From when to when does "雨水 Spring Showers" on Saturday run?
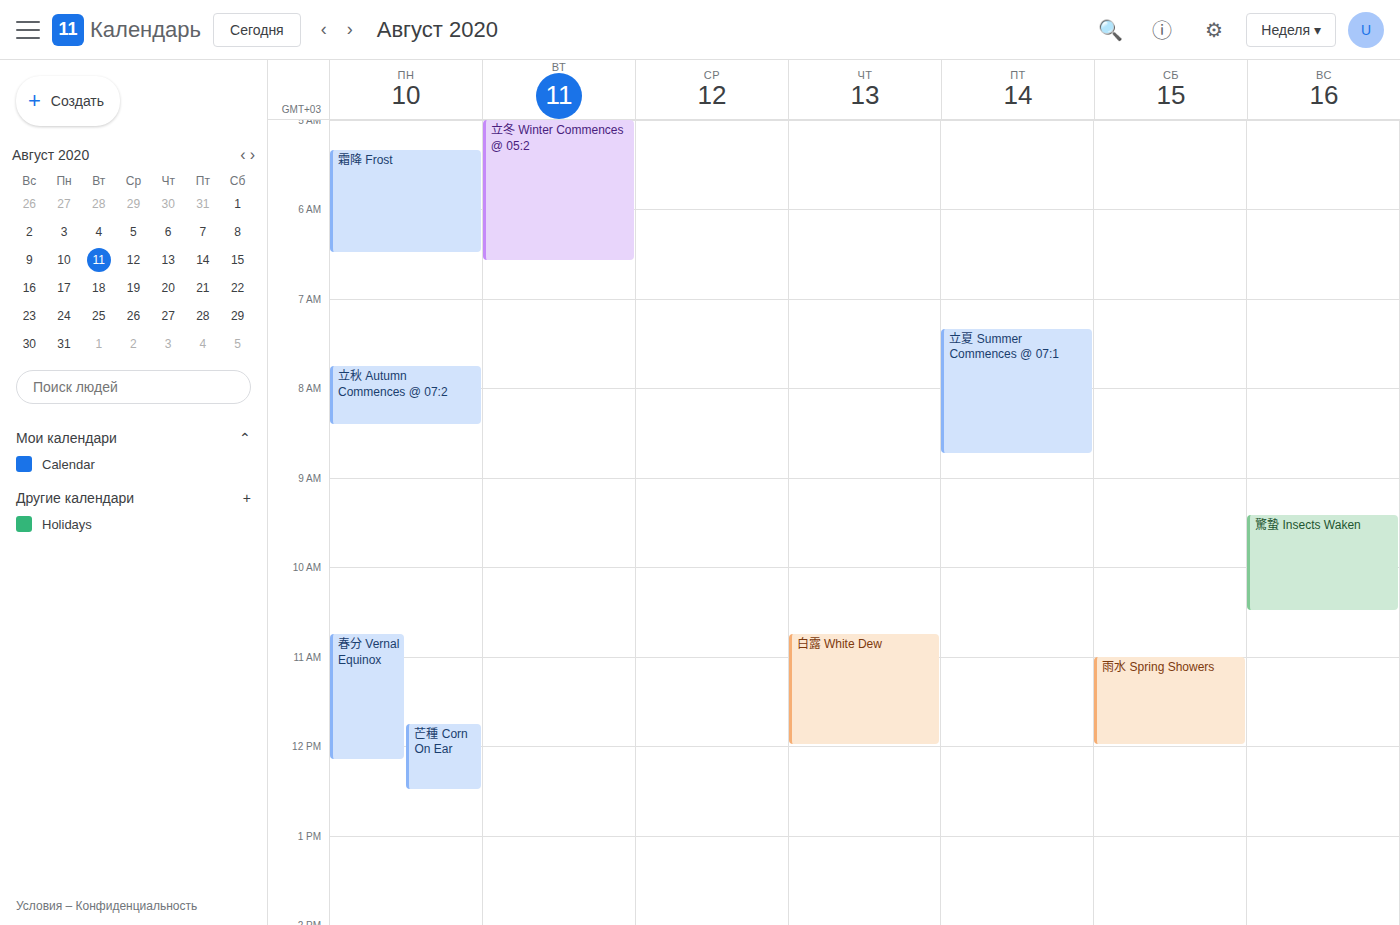
11:00 AM to 12:00 PM